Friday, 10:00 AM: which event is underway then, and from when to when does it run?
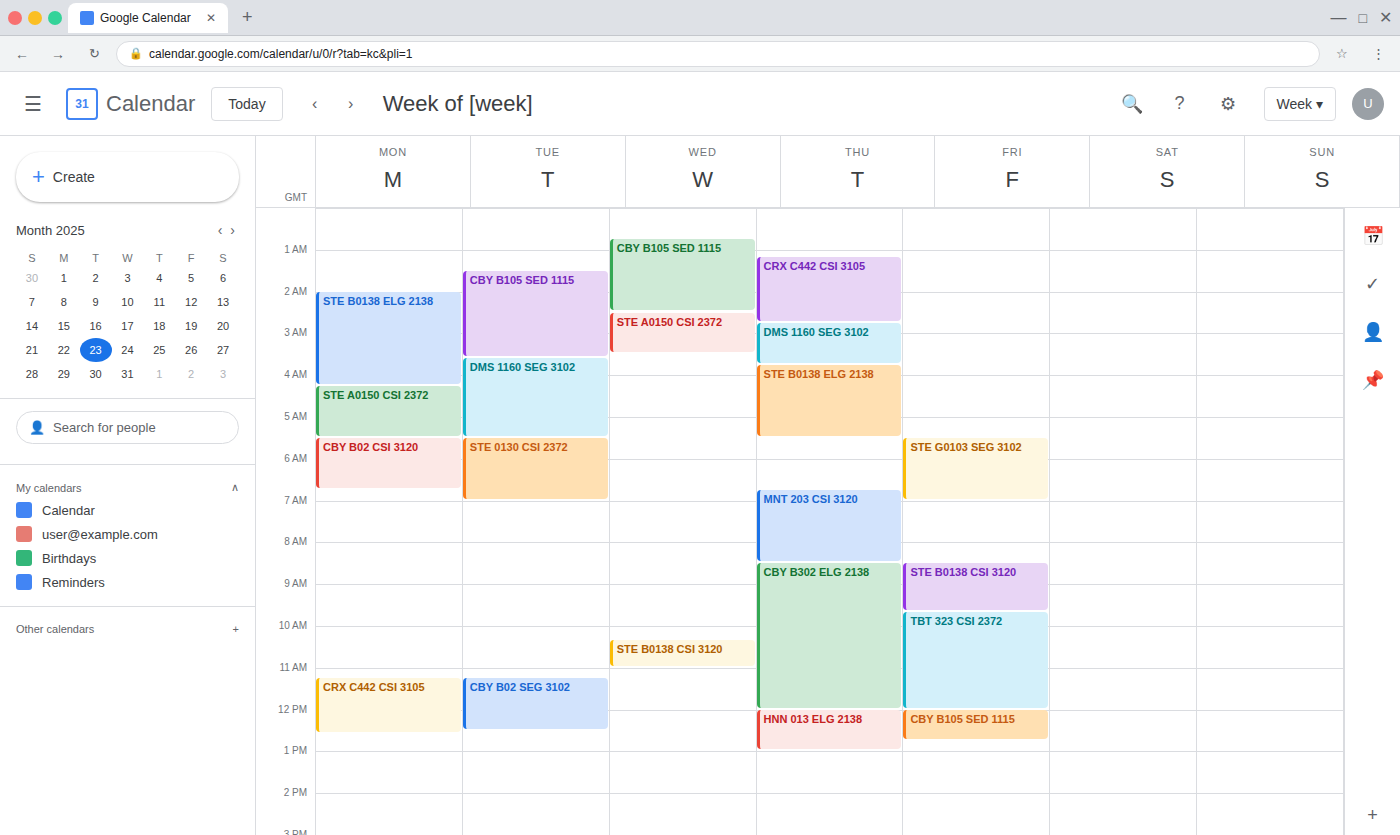
"TBT 323 CSI 2372", 9:40 AM to 12:00 PM